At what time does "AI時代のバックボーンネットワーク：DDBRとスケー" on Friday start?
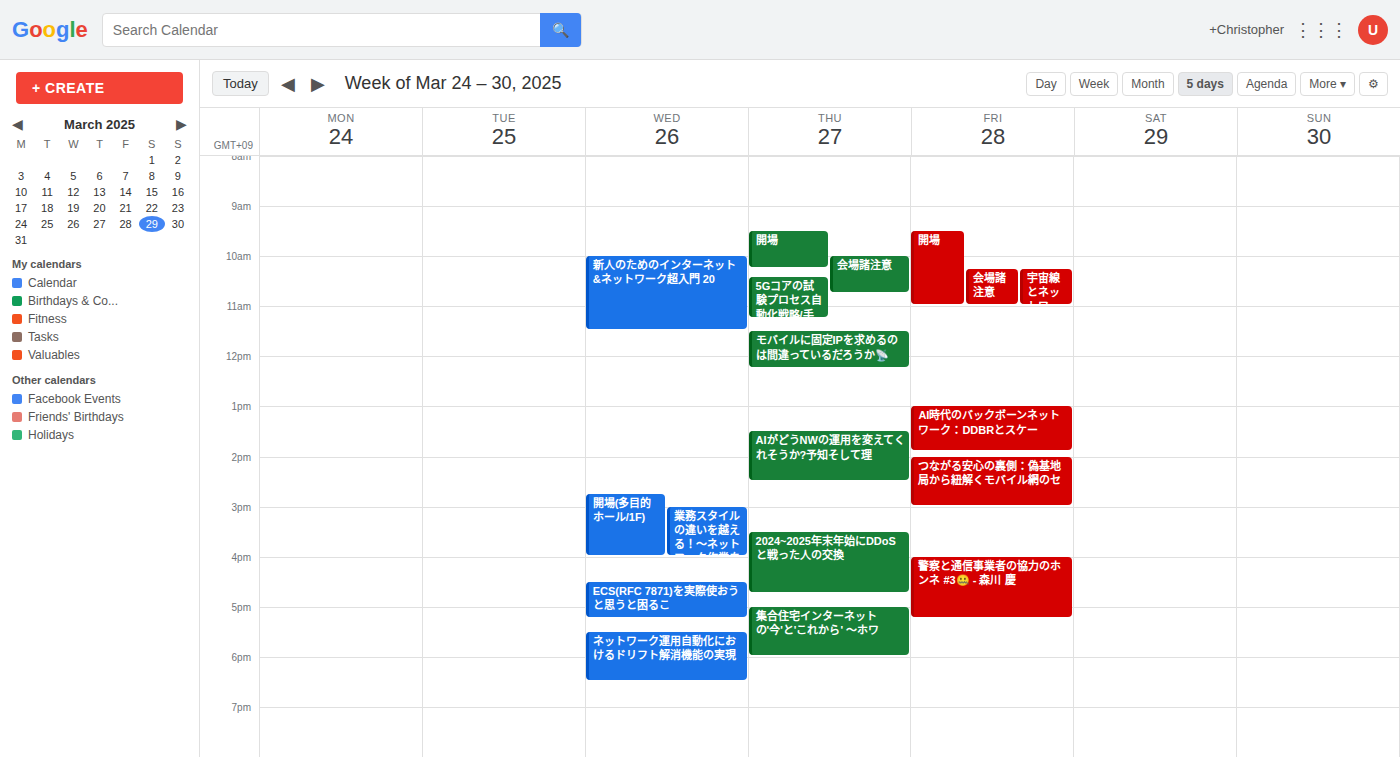
13:00